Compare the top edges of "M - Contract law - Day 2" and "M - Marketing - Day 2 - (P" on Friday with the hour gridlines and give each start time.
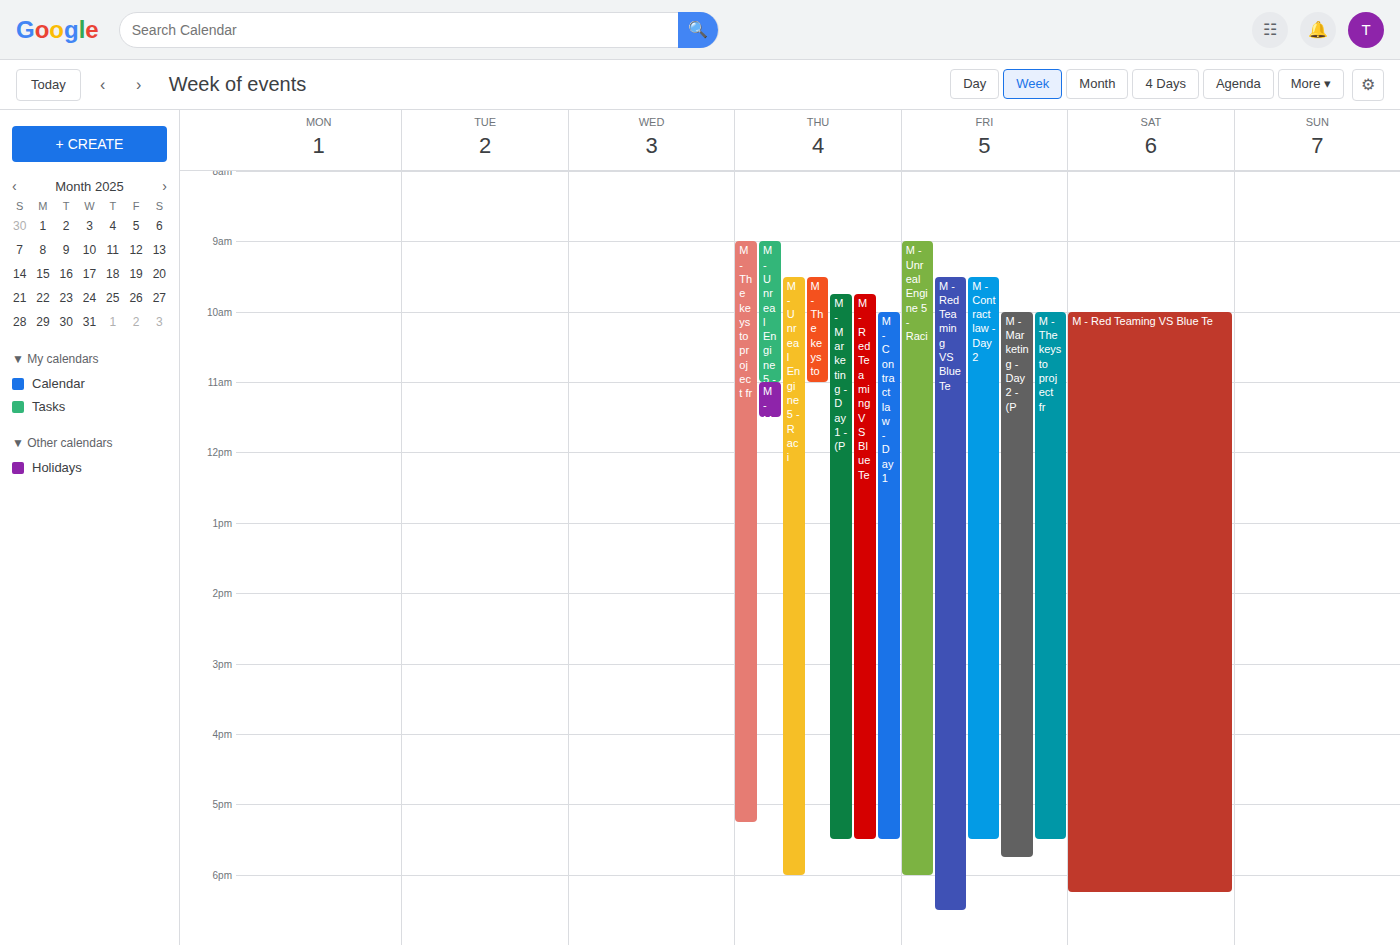
"M - Contract law - Day 2": 9:30 AM, halfway between the 9 AM and 10 AM lines. "M - Marketing - Day 2 - (P": 10:00 AM, exactly on the 10 AM line.